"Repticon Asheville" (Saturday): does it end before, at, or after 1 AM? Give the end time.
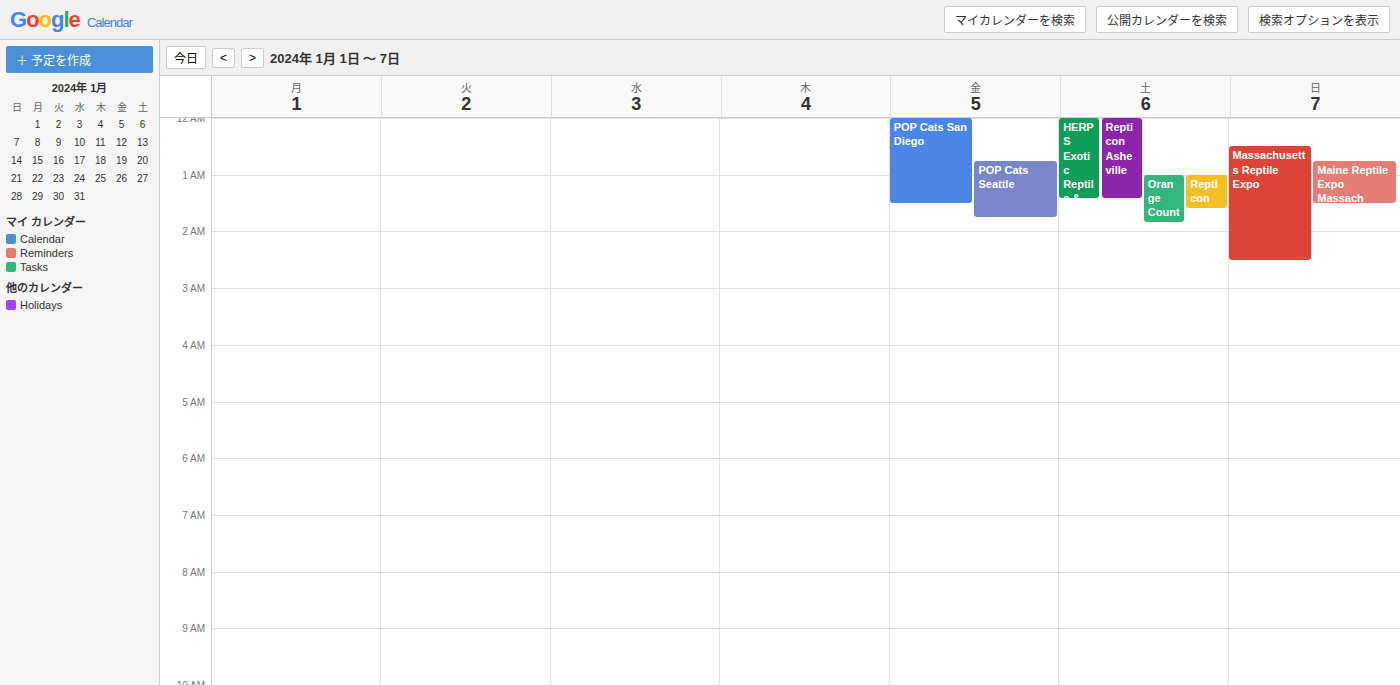
1:25 AM -- after 1 AM, 25 minutes below the 1 AM line.